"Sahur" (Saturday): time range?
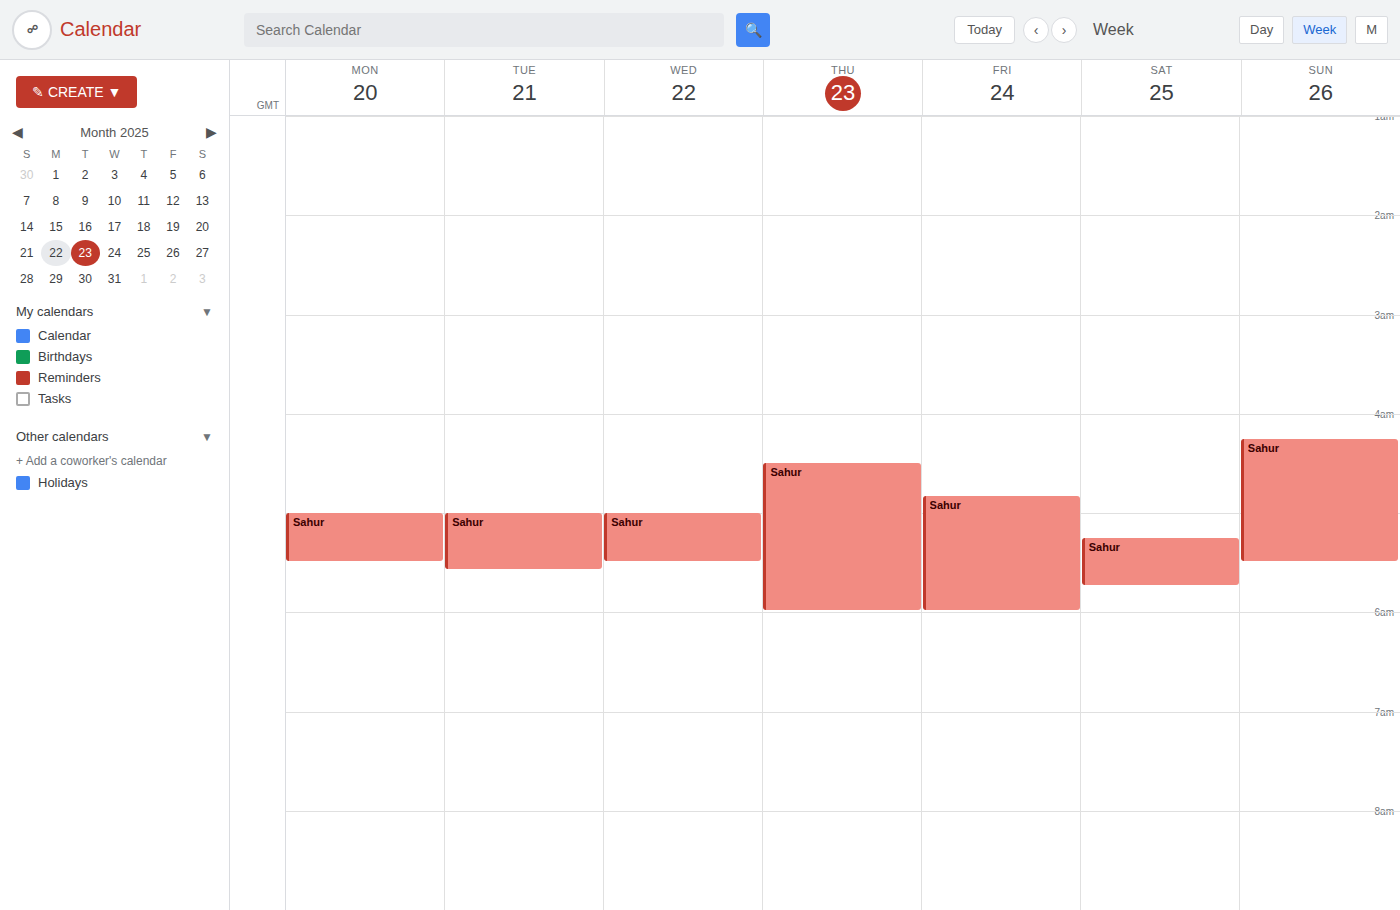
5:15 AM to 5:45 AM